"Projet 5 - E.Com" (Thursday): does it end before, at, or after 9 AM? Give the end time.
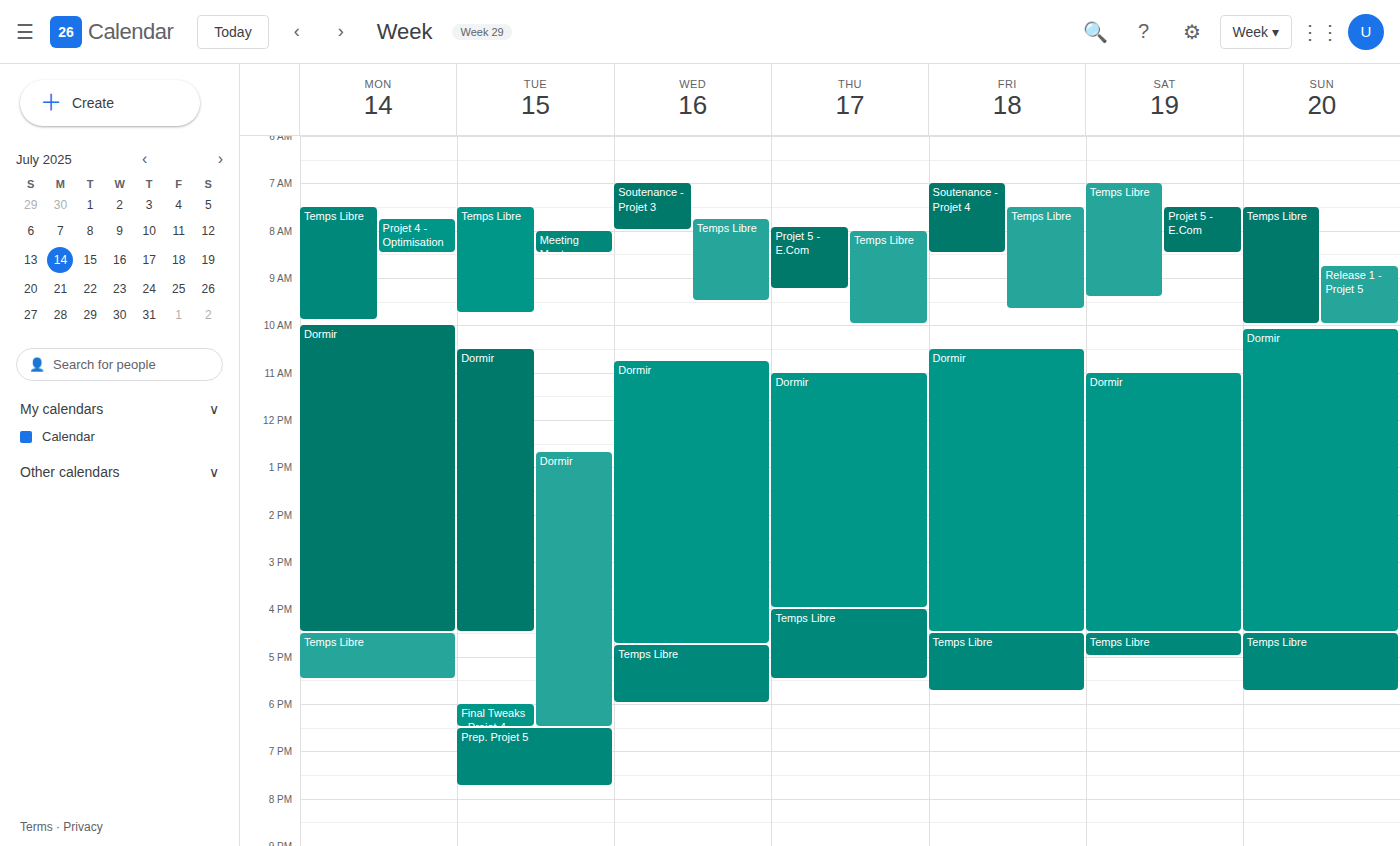
9:15 AM -- after 9 AM, 15 minutes below the 9 AM line.